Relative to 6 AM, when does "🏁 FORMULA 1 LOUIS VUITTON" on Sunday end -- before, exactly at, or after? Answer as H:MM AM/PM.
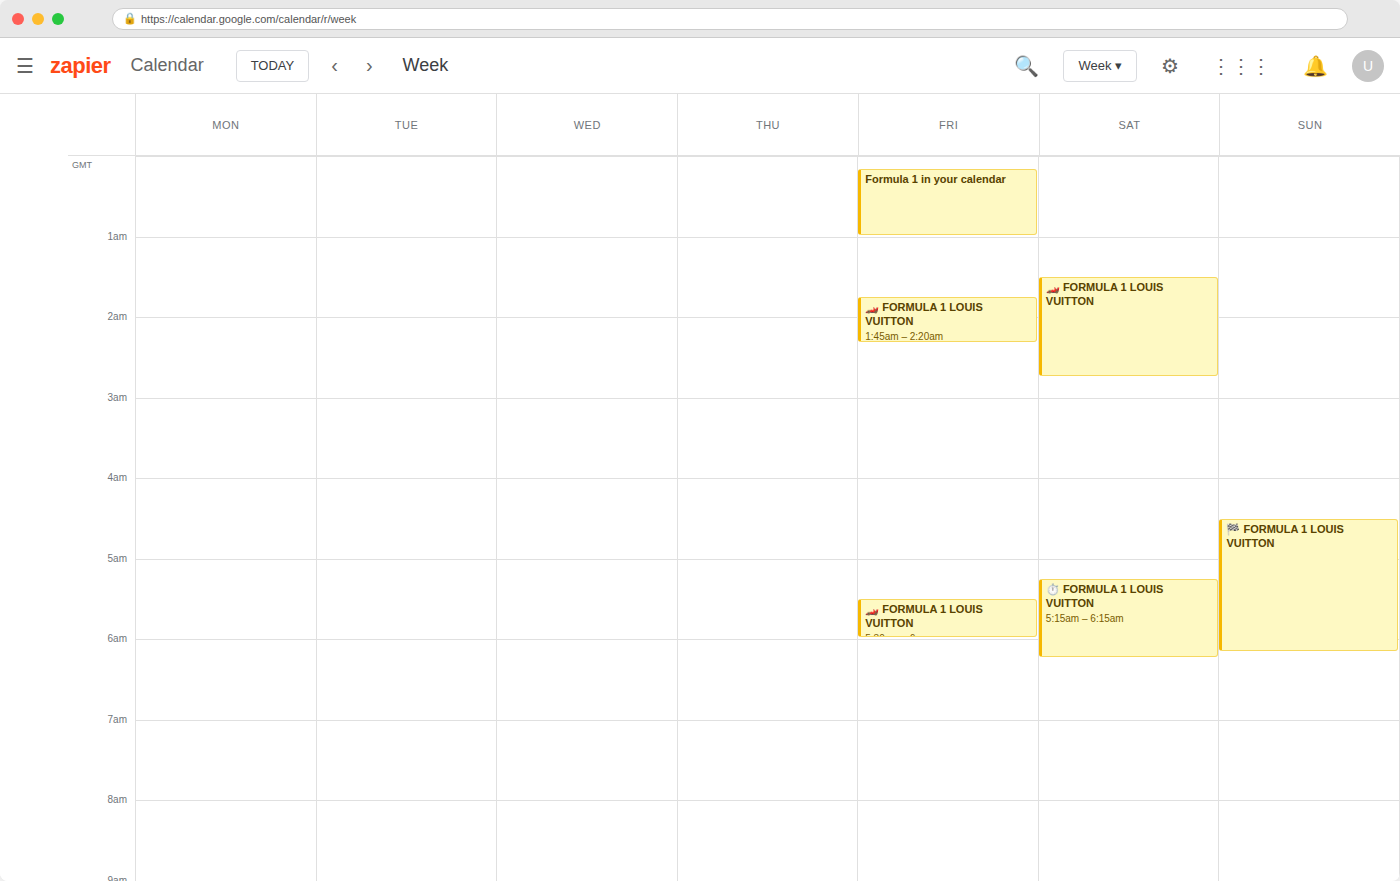
6:10 AM -- after 6 AM, 10 minutes below the 6 AM line.